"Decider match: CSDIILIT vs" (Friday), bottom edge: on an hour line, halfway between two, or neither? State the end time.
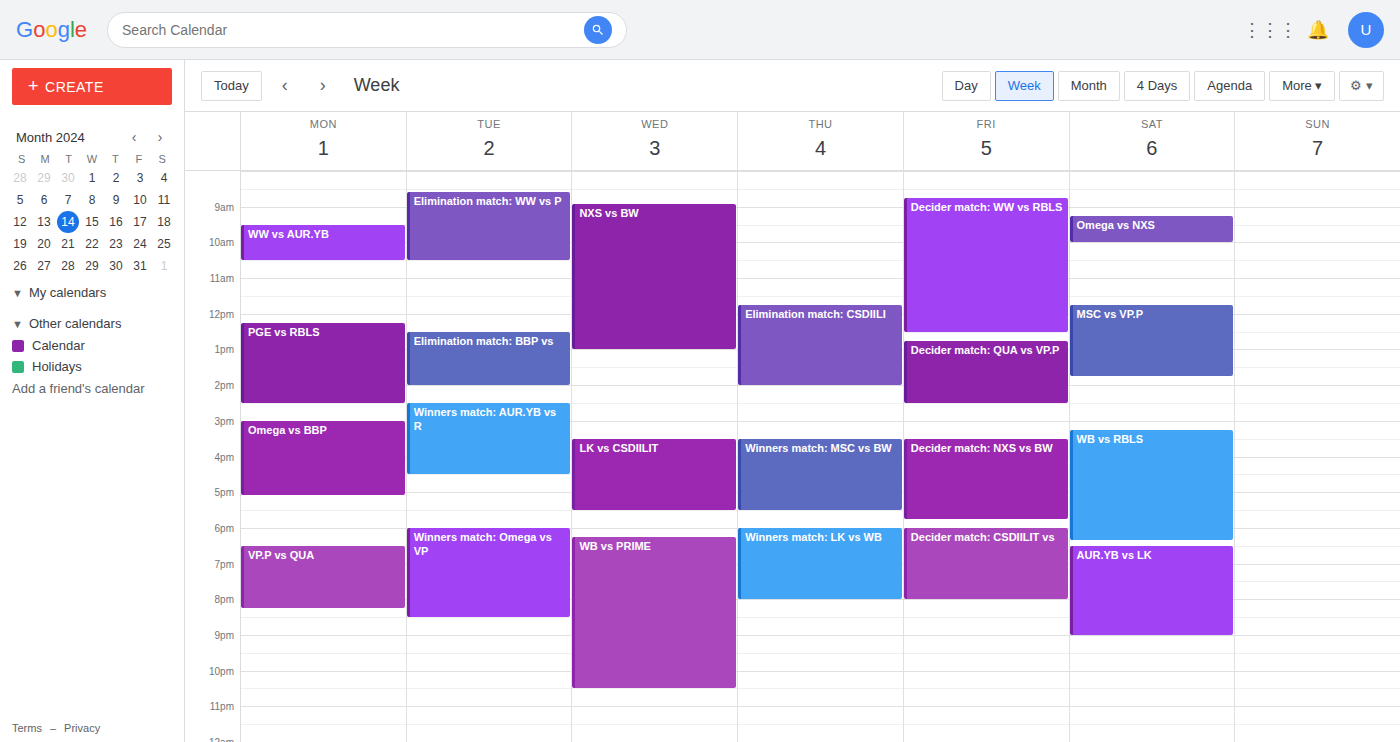
20:00 -- exactly on the 20:00 line.